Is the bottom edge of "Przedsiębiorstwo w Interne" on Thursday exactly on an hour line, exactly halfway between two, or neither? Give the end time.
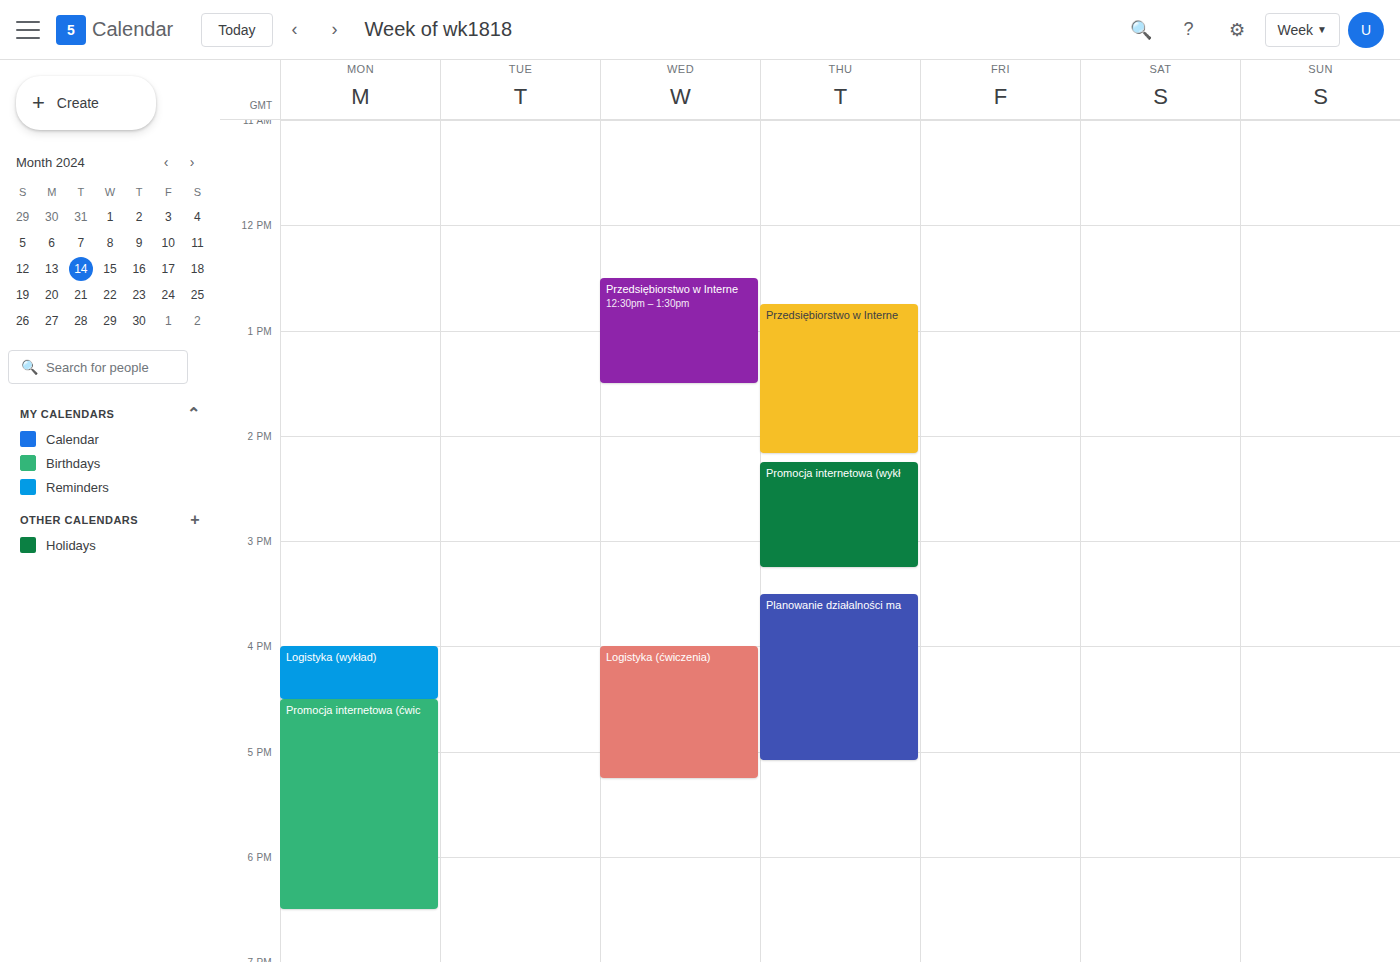
2:10 PM -- neither: 10 minutes below the 2 PM line and 50 minutes above the 3 PM line.